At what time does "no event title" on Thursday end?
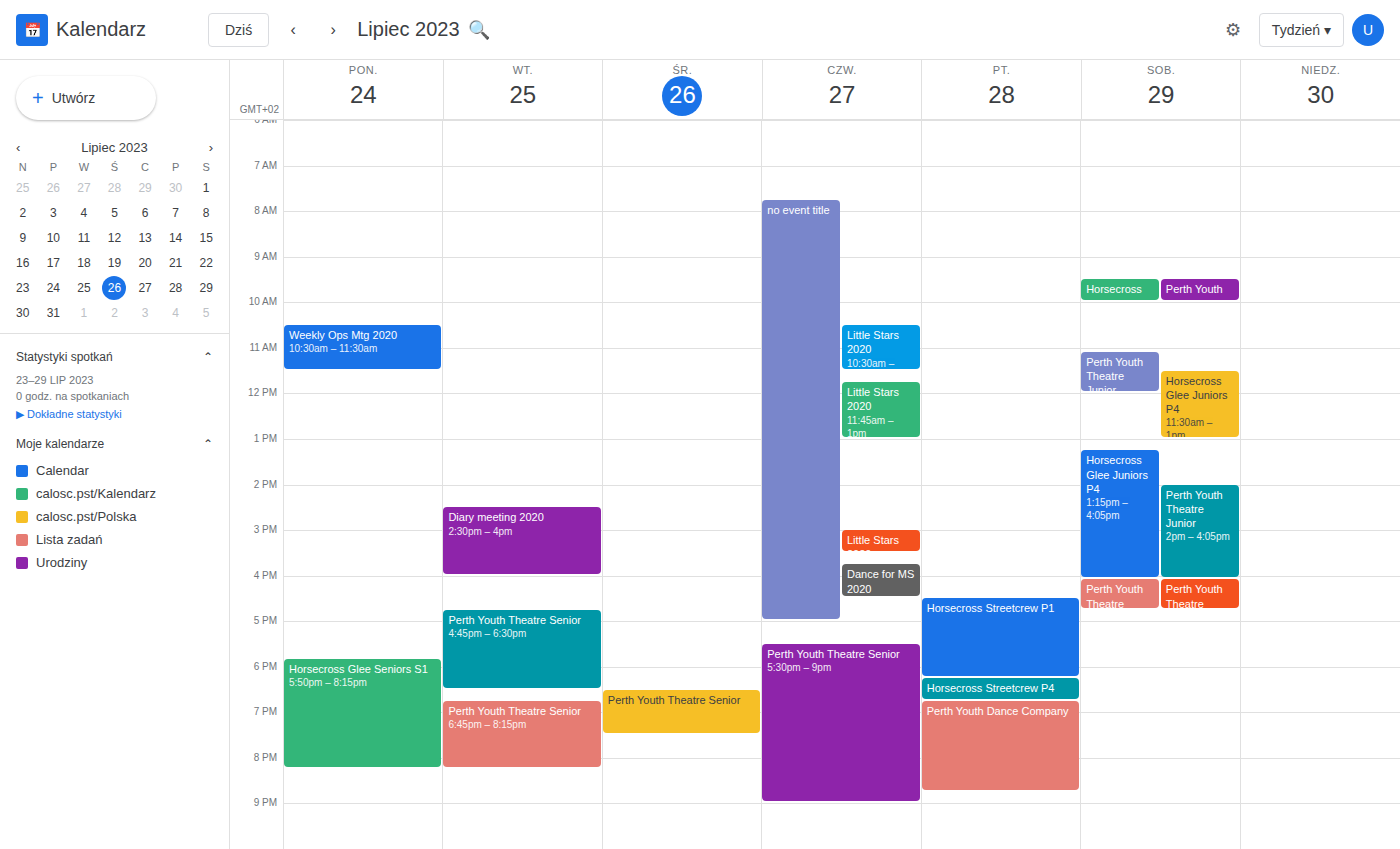
5:00 PM